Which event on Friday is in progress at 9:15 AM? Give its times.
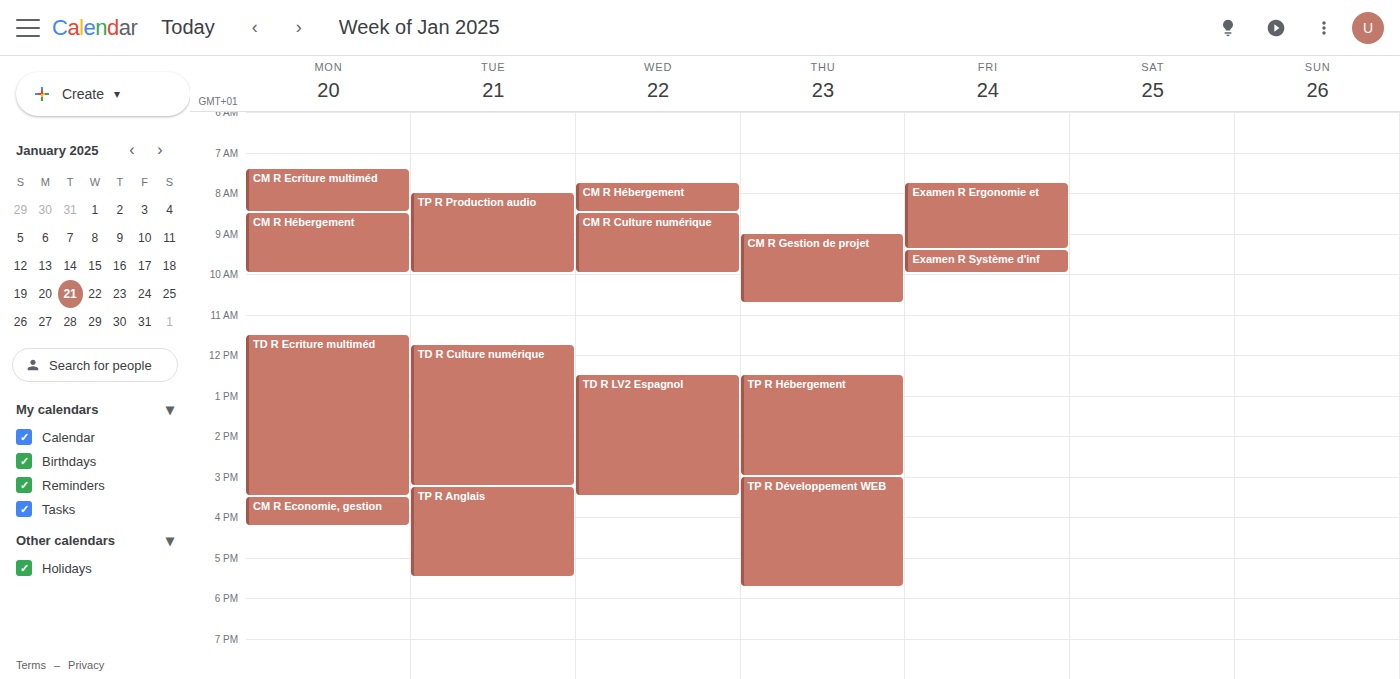
"Examen R Ergonomie et", 7:45 AM to 9:25 AM